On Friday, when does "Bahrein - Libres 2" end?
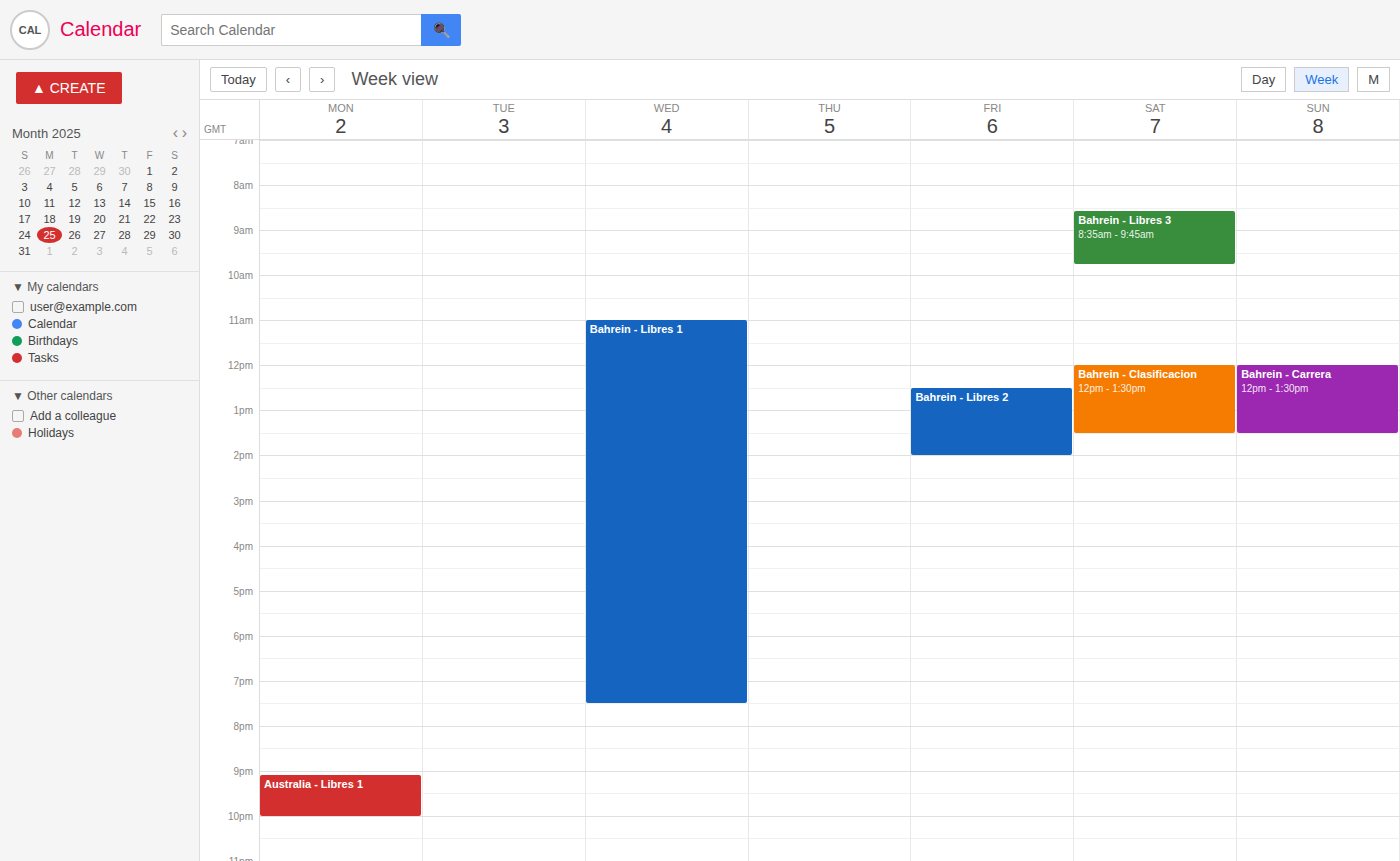
14:00